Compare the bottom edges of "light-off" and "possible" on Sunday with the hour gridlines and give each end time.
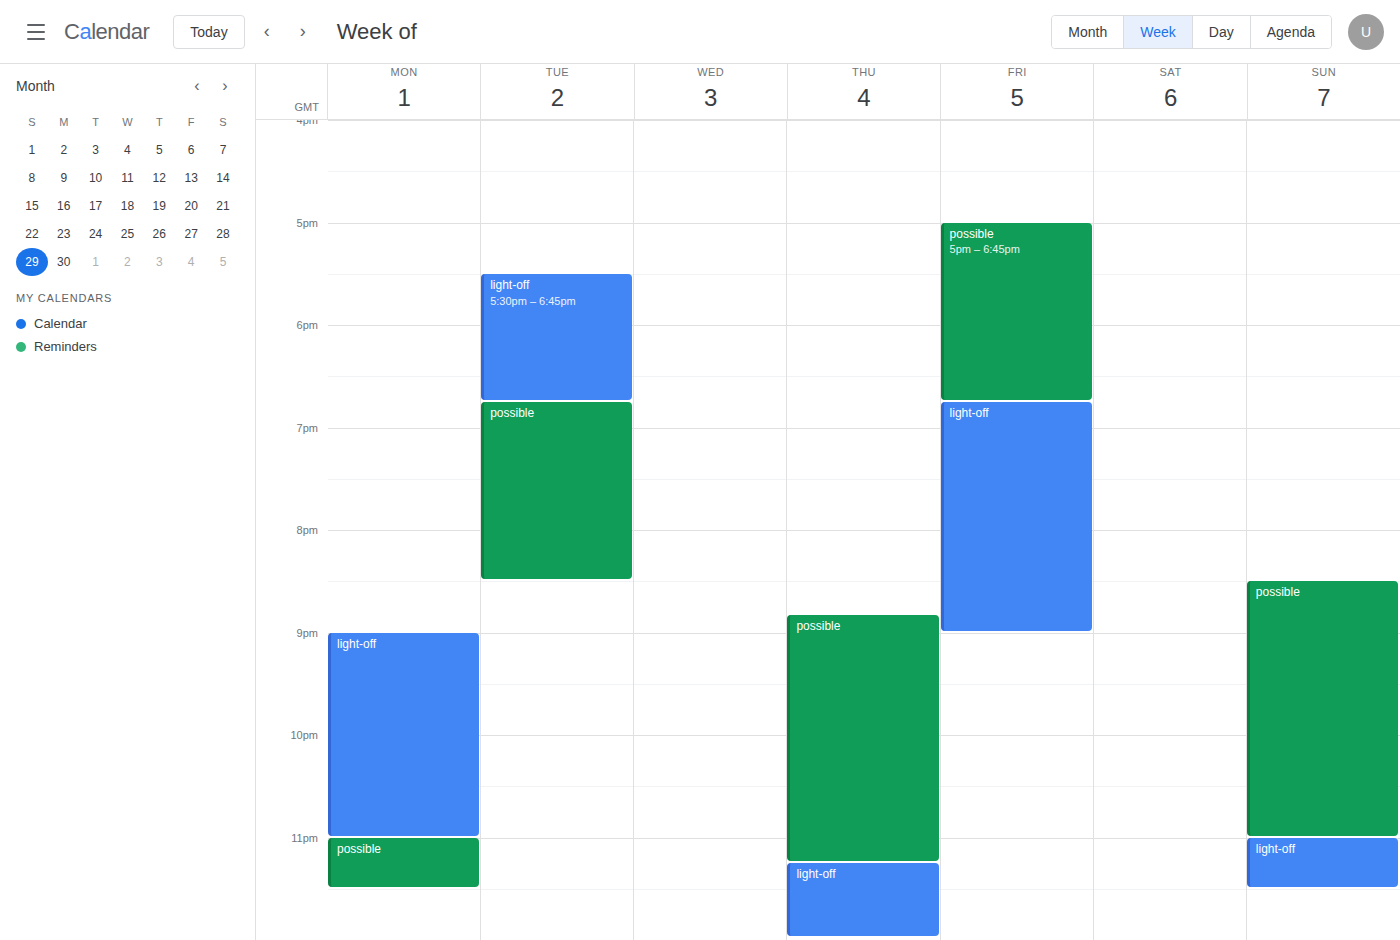
"light-off": 11:30 PM, halfway between the 11 PM and 12 AM lines. "possible": 11:00 PM, exactly on the 11 PM line.